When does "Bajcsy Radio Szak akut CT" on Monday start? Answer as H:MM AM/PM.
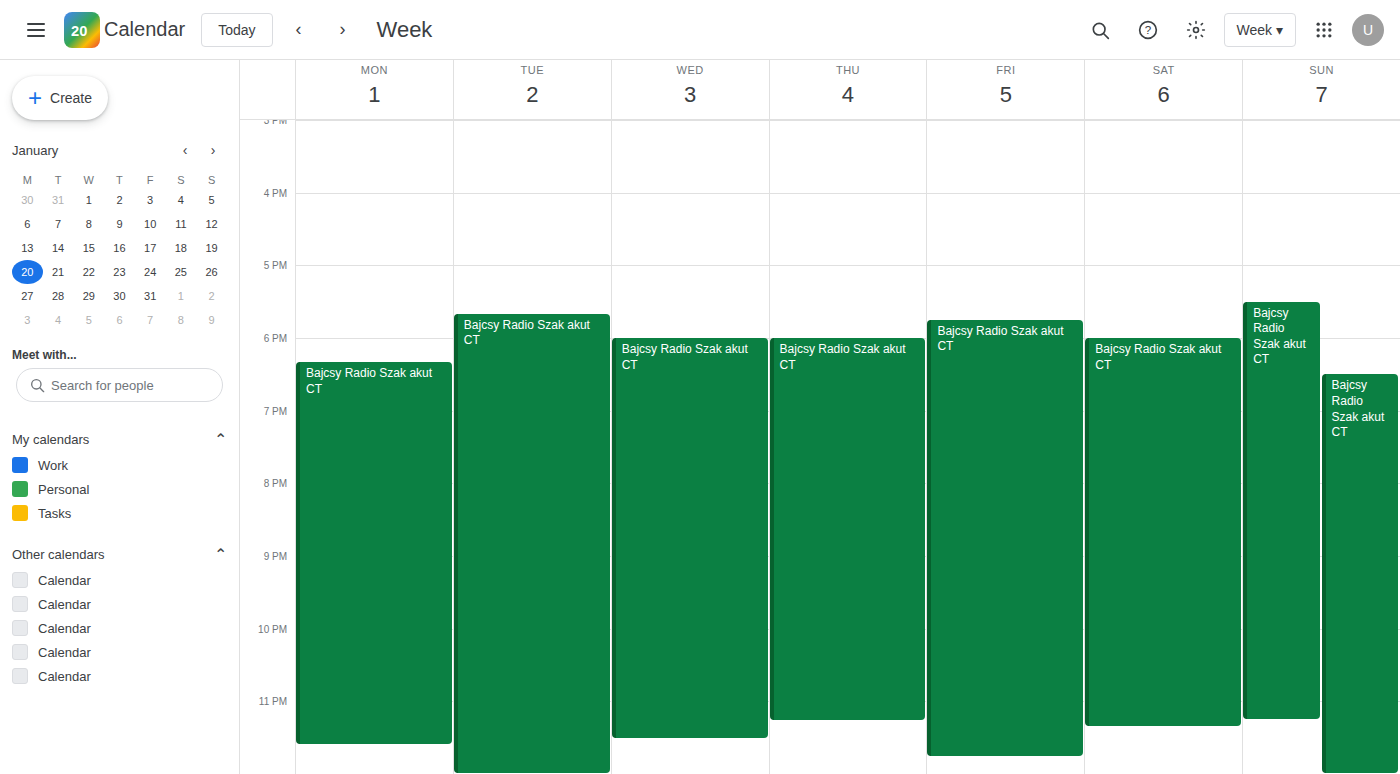
6:20 PM